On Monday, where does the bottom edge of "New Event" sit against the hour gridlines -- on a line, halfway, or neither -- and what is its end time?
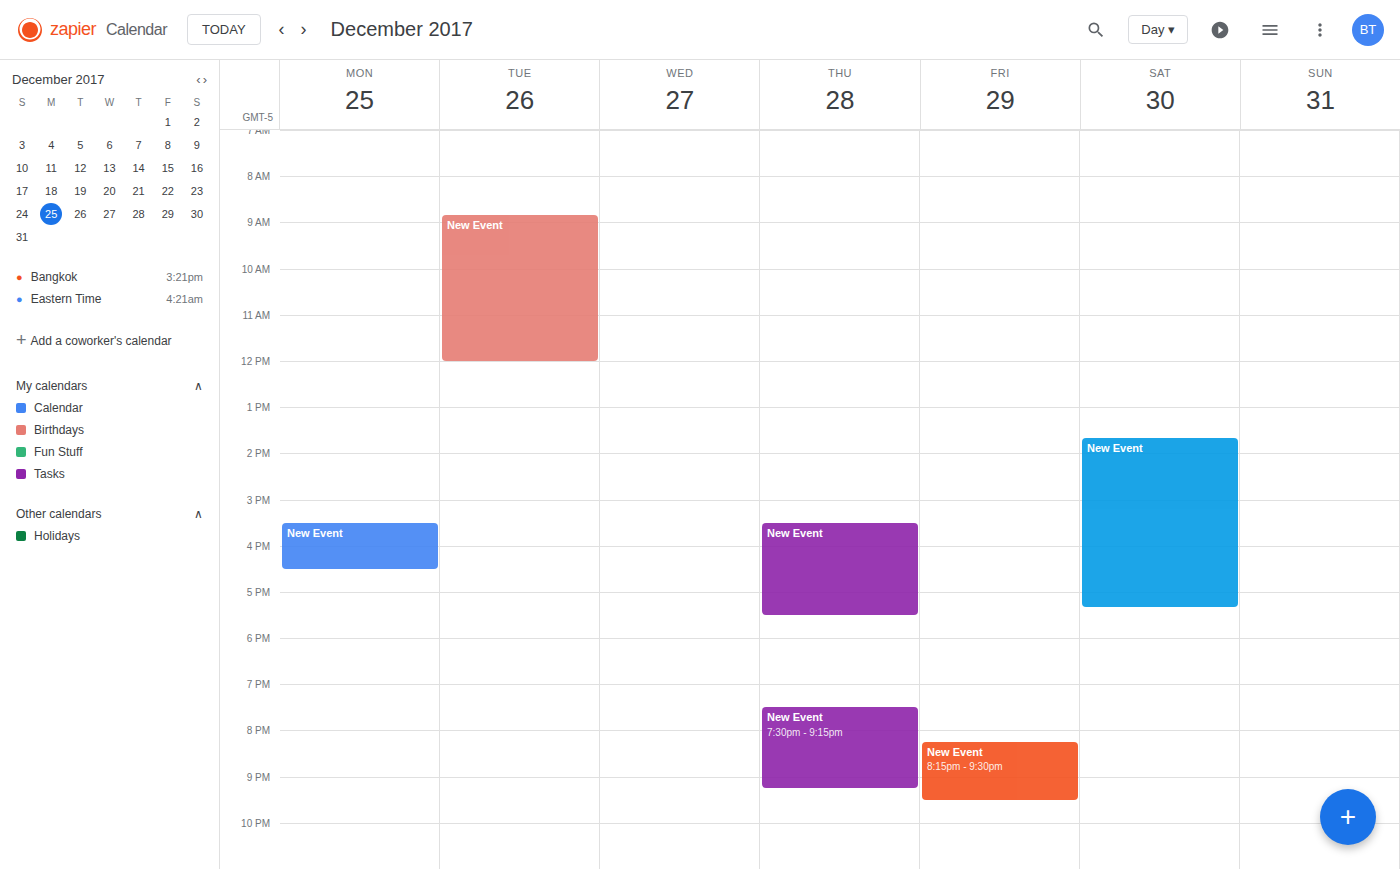
4:30 PM -- halfway between the 4 PM and 5 PM lines.